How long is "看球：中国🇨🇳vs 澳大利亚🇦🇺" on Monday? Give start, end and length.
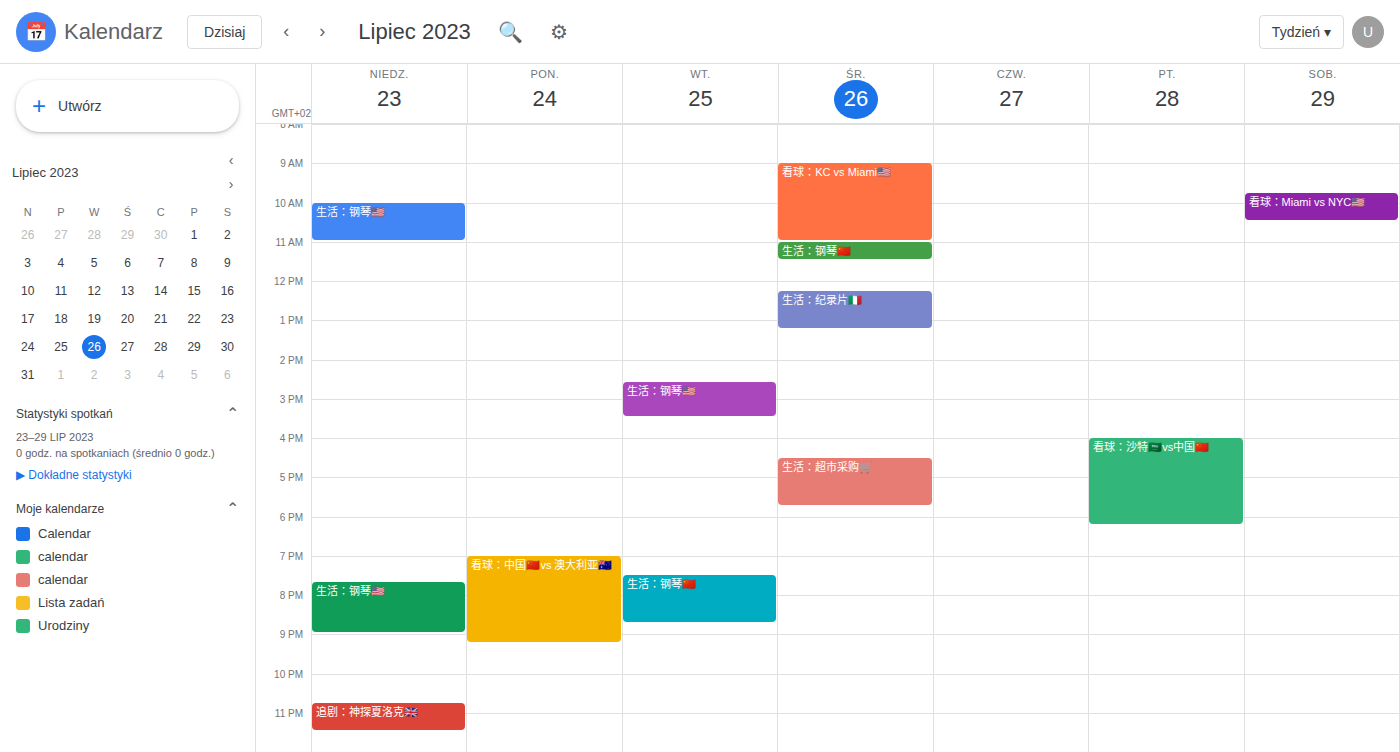
19:00 to 21:15, 2 hours 15 minutes